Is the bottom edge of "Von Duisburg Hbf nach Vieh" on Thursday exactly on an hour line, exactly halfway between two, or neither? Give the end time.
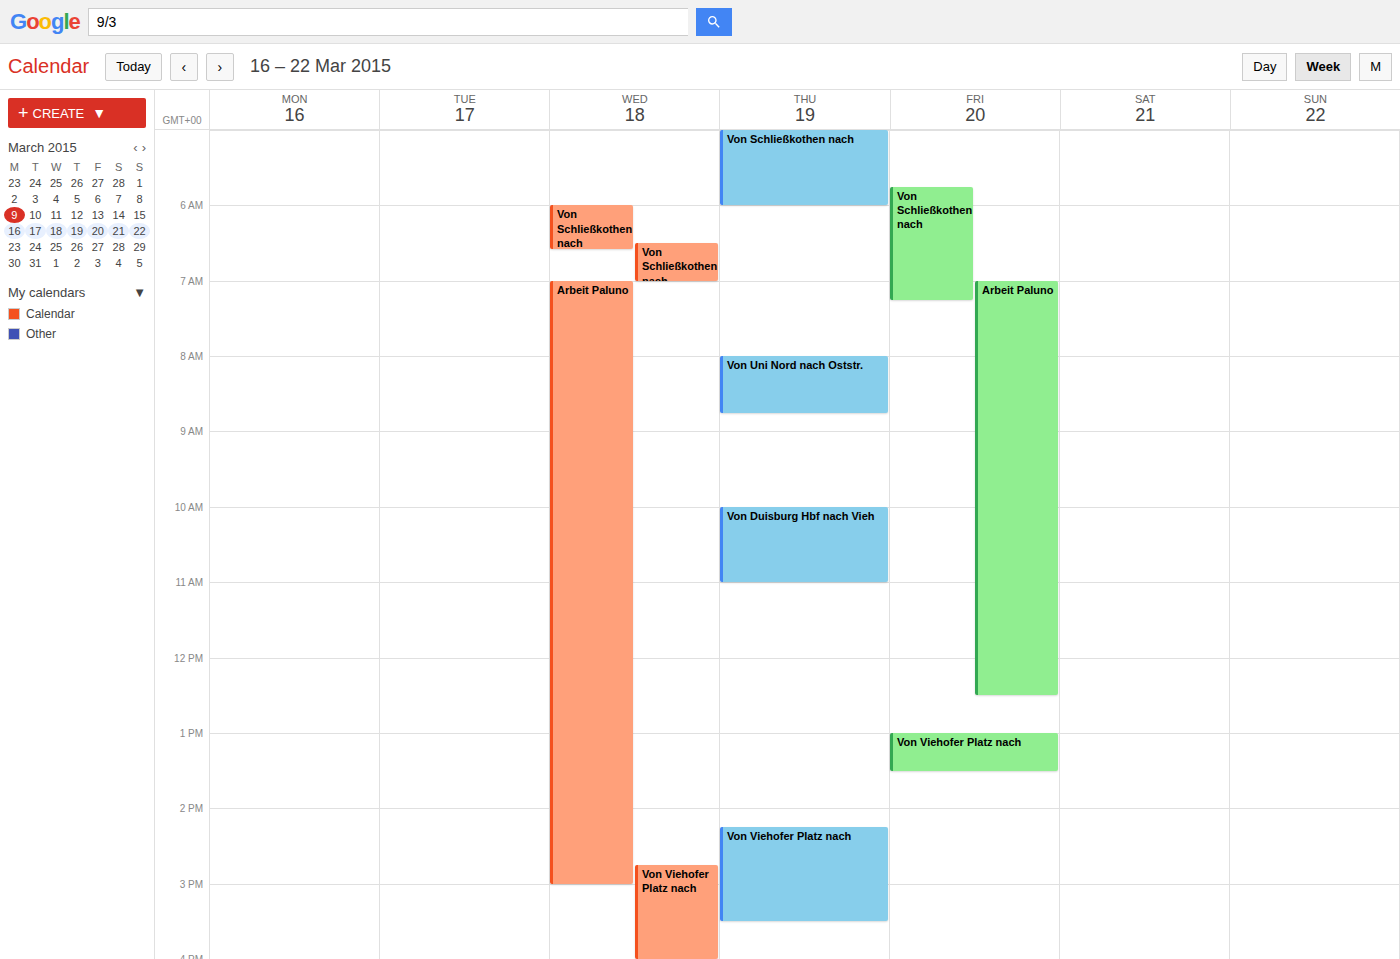
11:00 AM -- exactly on the 11 AM line.